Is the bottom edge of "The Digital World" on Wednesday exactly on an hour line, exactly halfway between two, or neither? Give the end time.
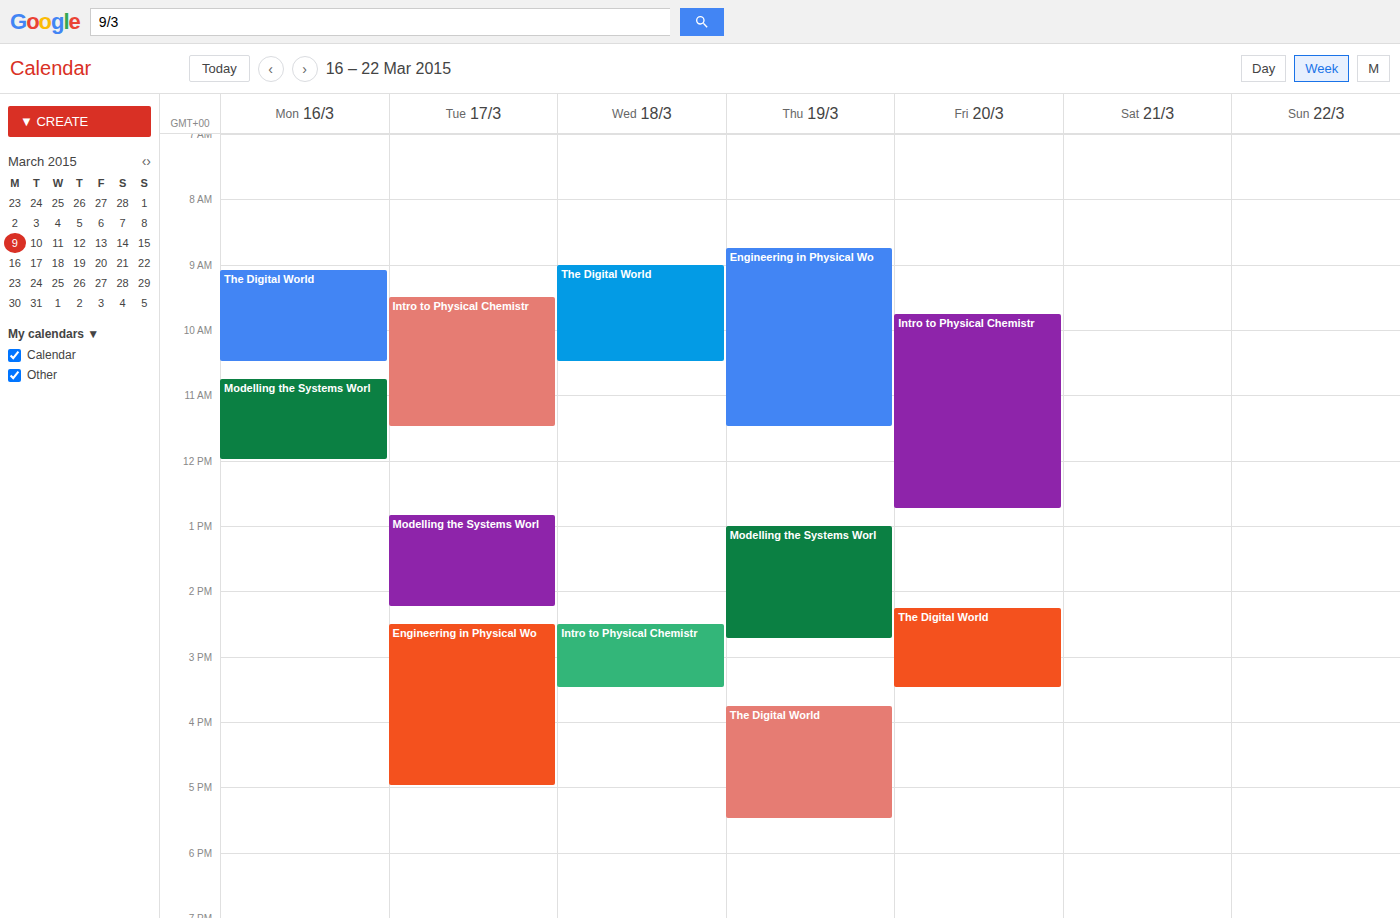
10:30 AM -- halfway between the 10 AM and 11 AM lines.